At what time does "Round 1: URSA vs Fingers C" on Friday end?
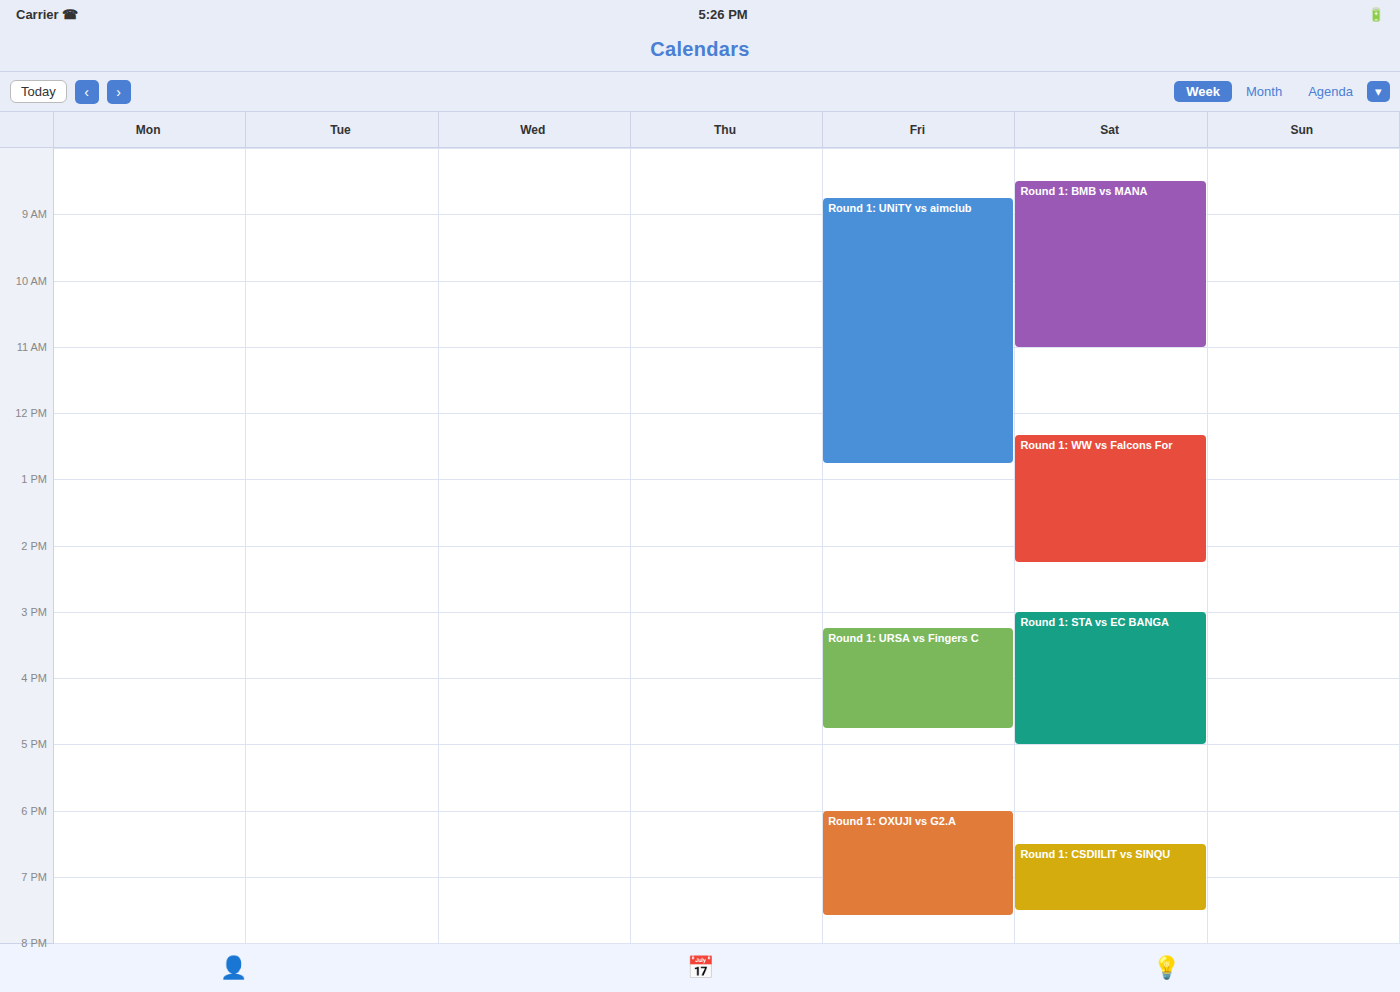
16:45